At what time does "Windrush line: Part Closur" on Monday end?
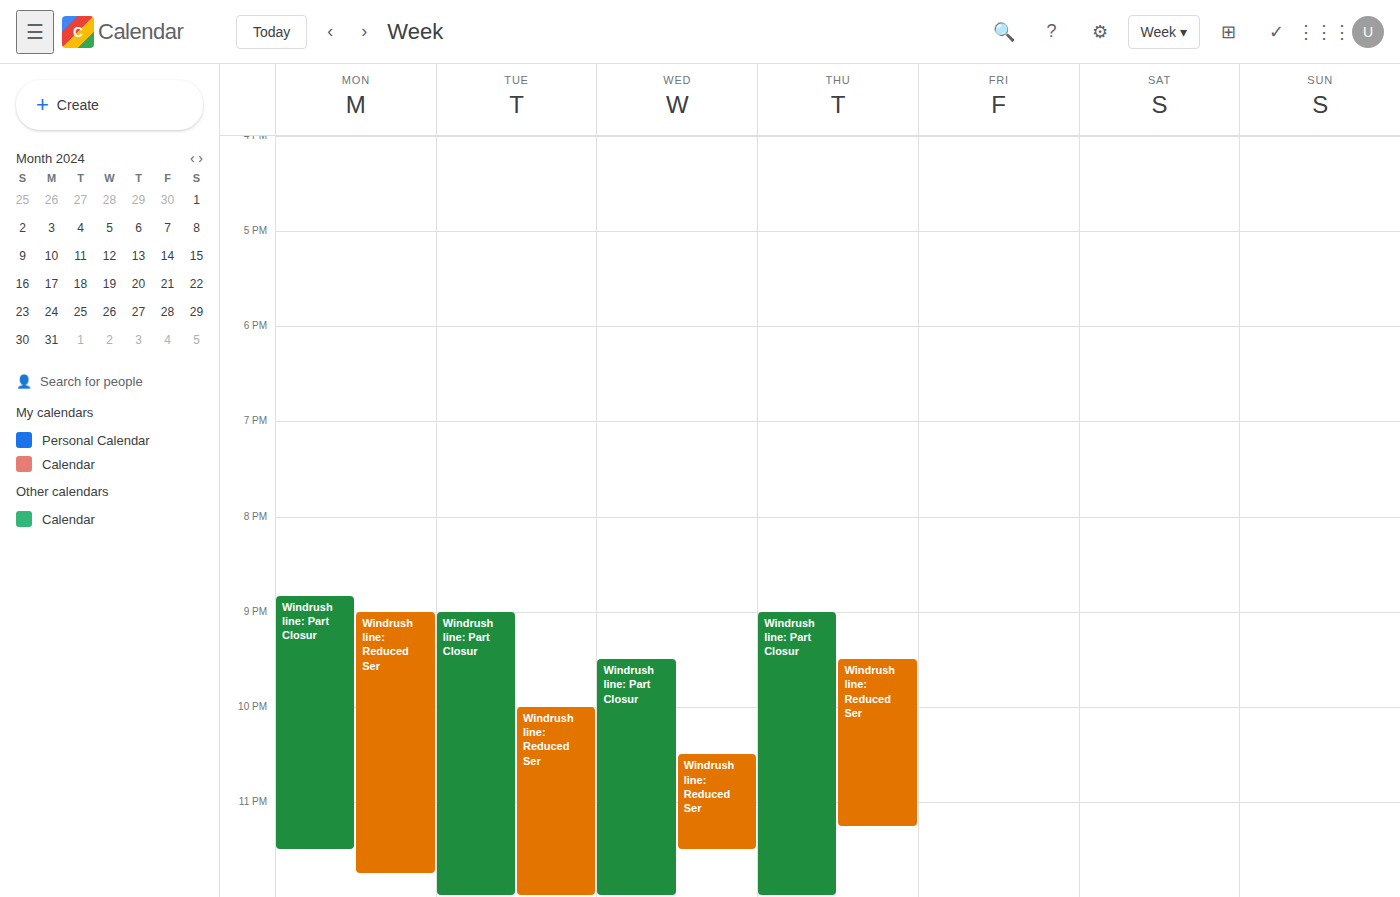
11:30 PM